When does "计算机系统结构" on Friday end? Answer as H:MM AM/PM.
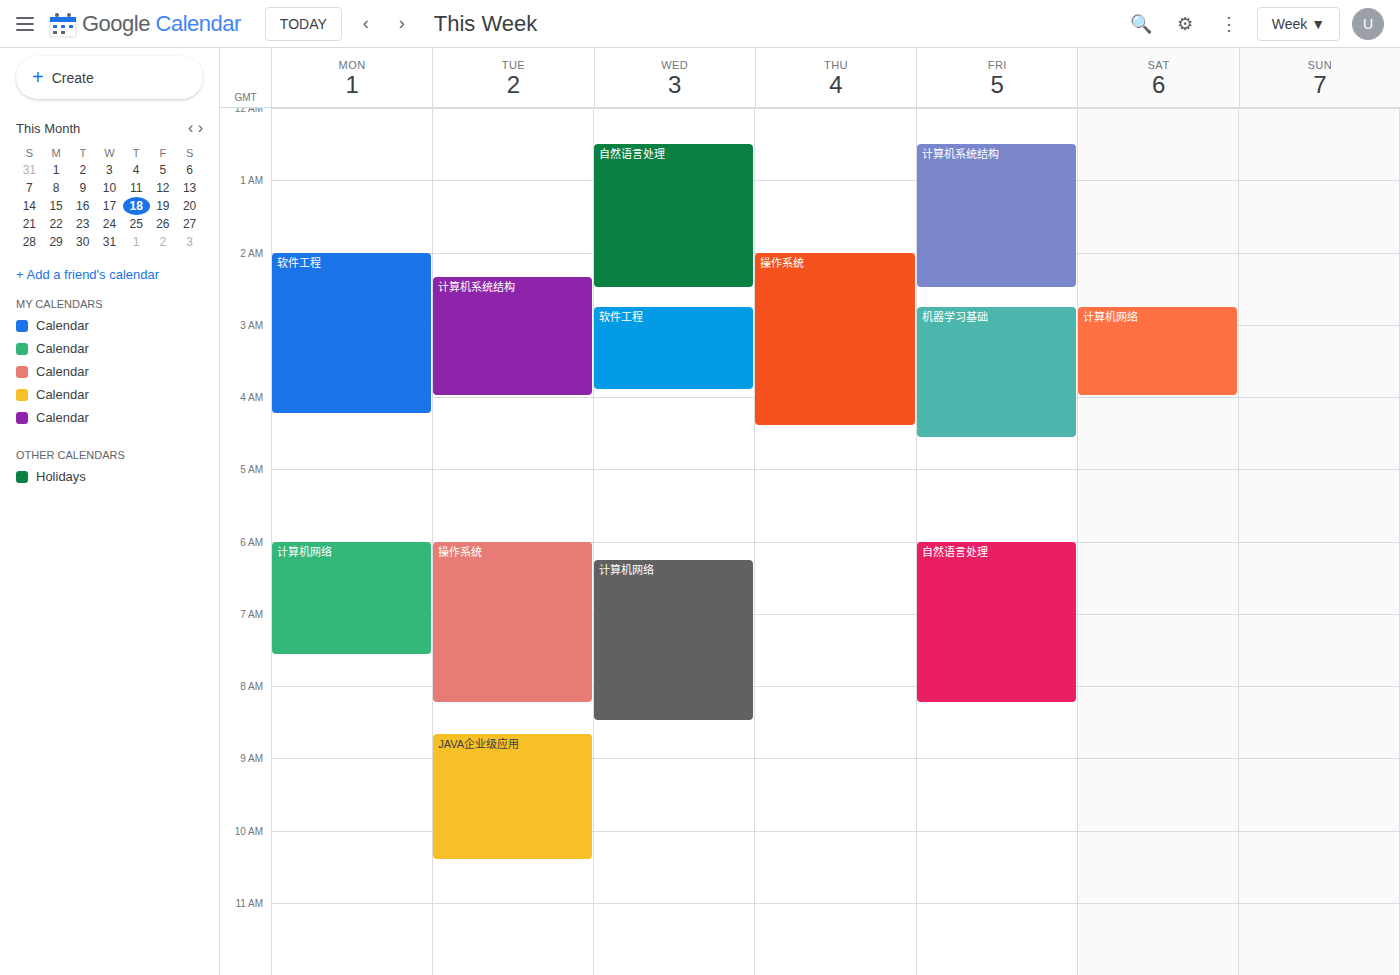
2:30 AM